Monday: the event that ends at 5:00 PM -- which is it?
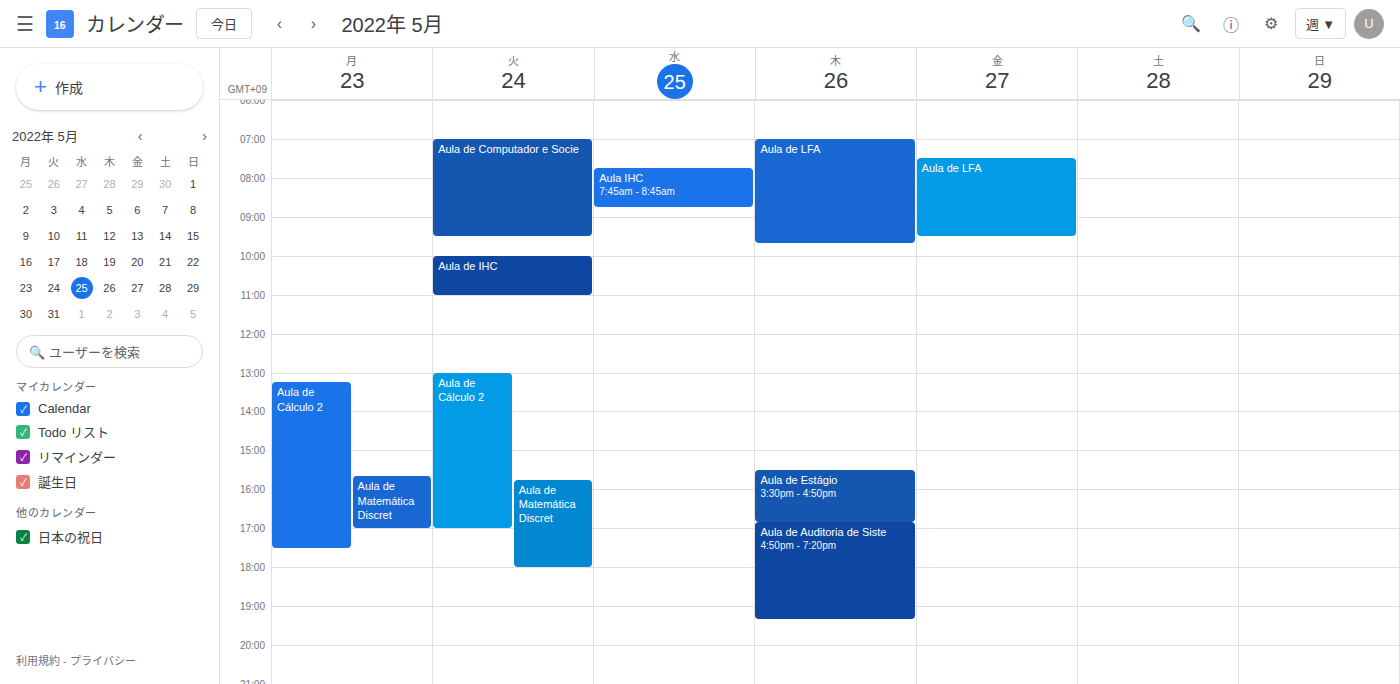
"Aula de Matemática Discret"